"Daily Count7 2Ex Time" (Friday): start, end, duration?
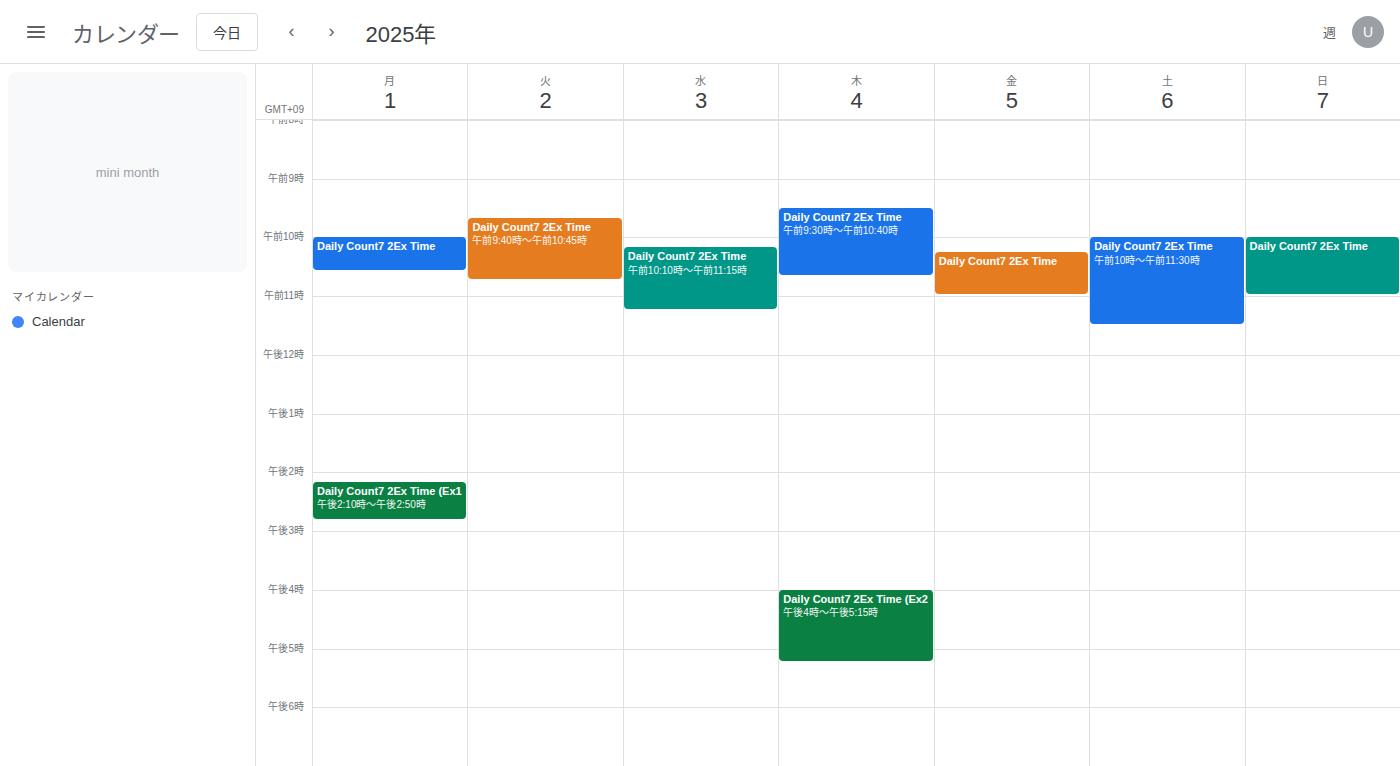
10:15 AM to 11:00 AM, 45 minutes